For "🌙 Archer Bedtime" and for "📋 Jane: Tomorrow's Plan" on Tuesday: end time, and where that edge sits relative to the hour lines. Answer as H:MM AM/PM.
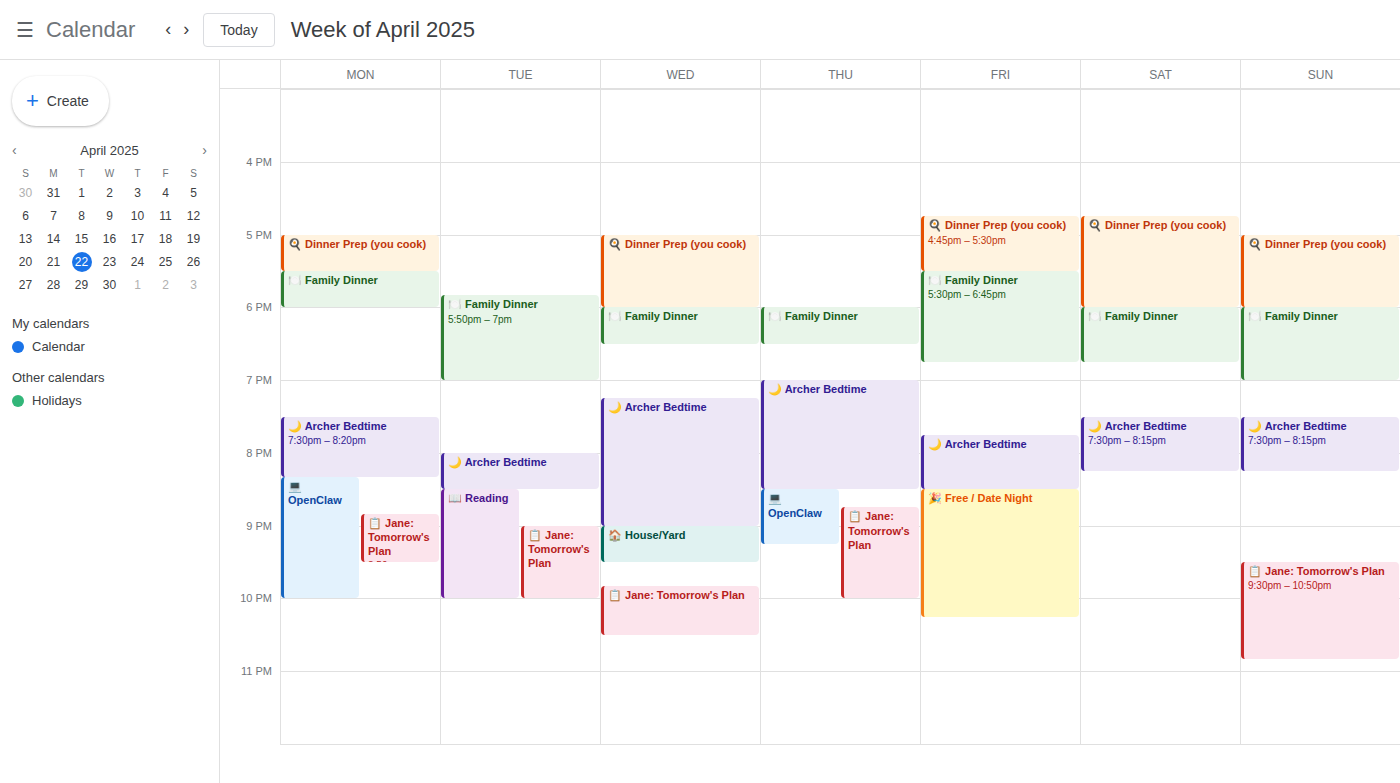
"🌙 Archer Bedtime": 8:30 PM, halfway between the 8 PM and 9 PM lines. "📋 Jane: Tomorrow's Plan": 10:00 PM, exactly on the 10 PM line.